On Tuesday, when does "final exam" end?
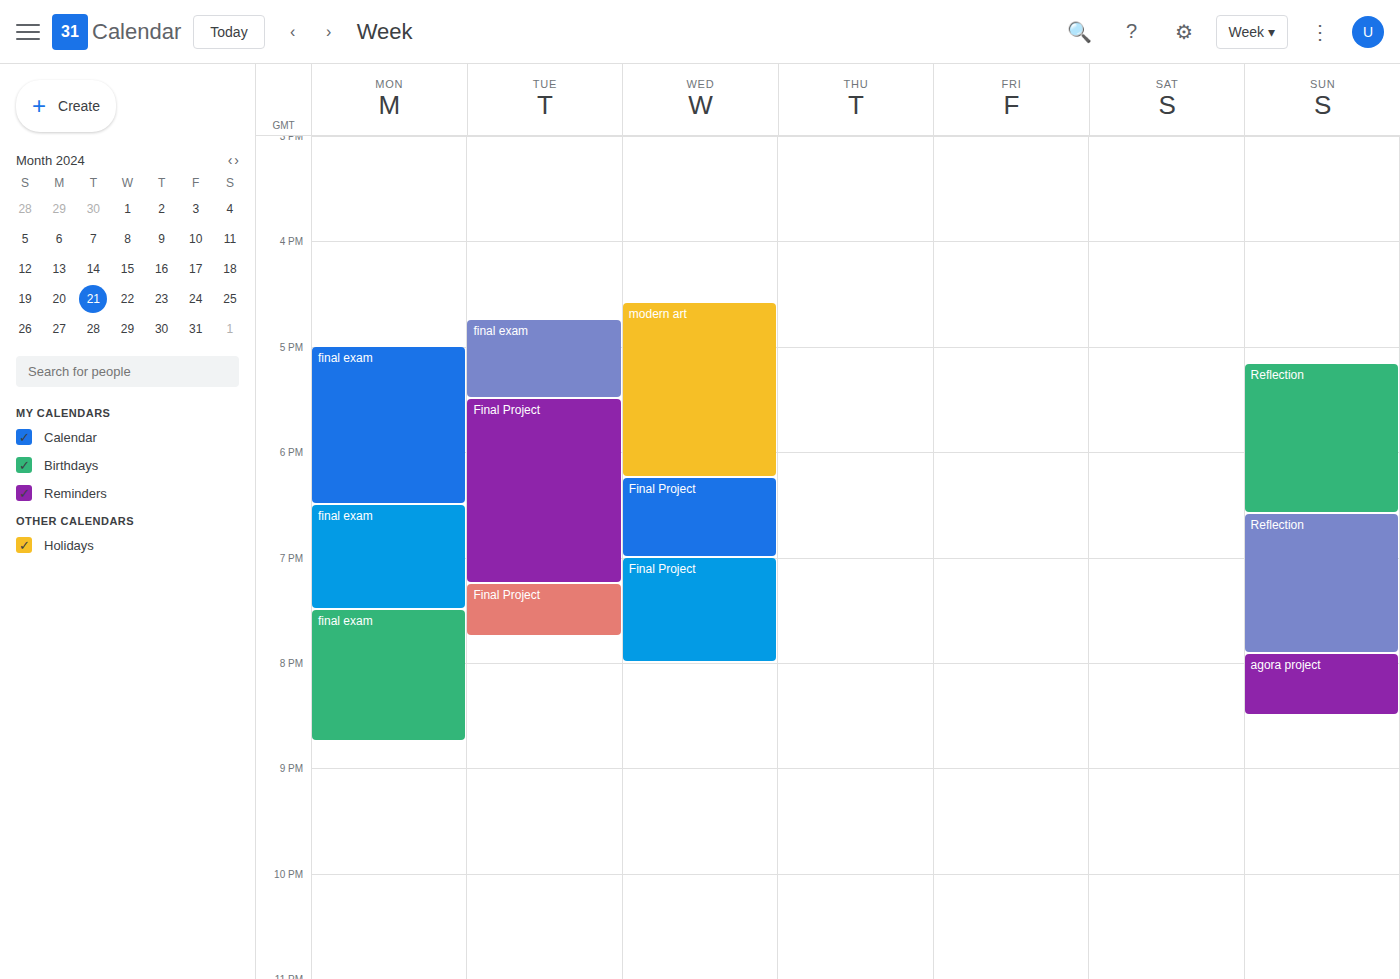
5:30 PM